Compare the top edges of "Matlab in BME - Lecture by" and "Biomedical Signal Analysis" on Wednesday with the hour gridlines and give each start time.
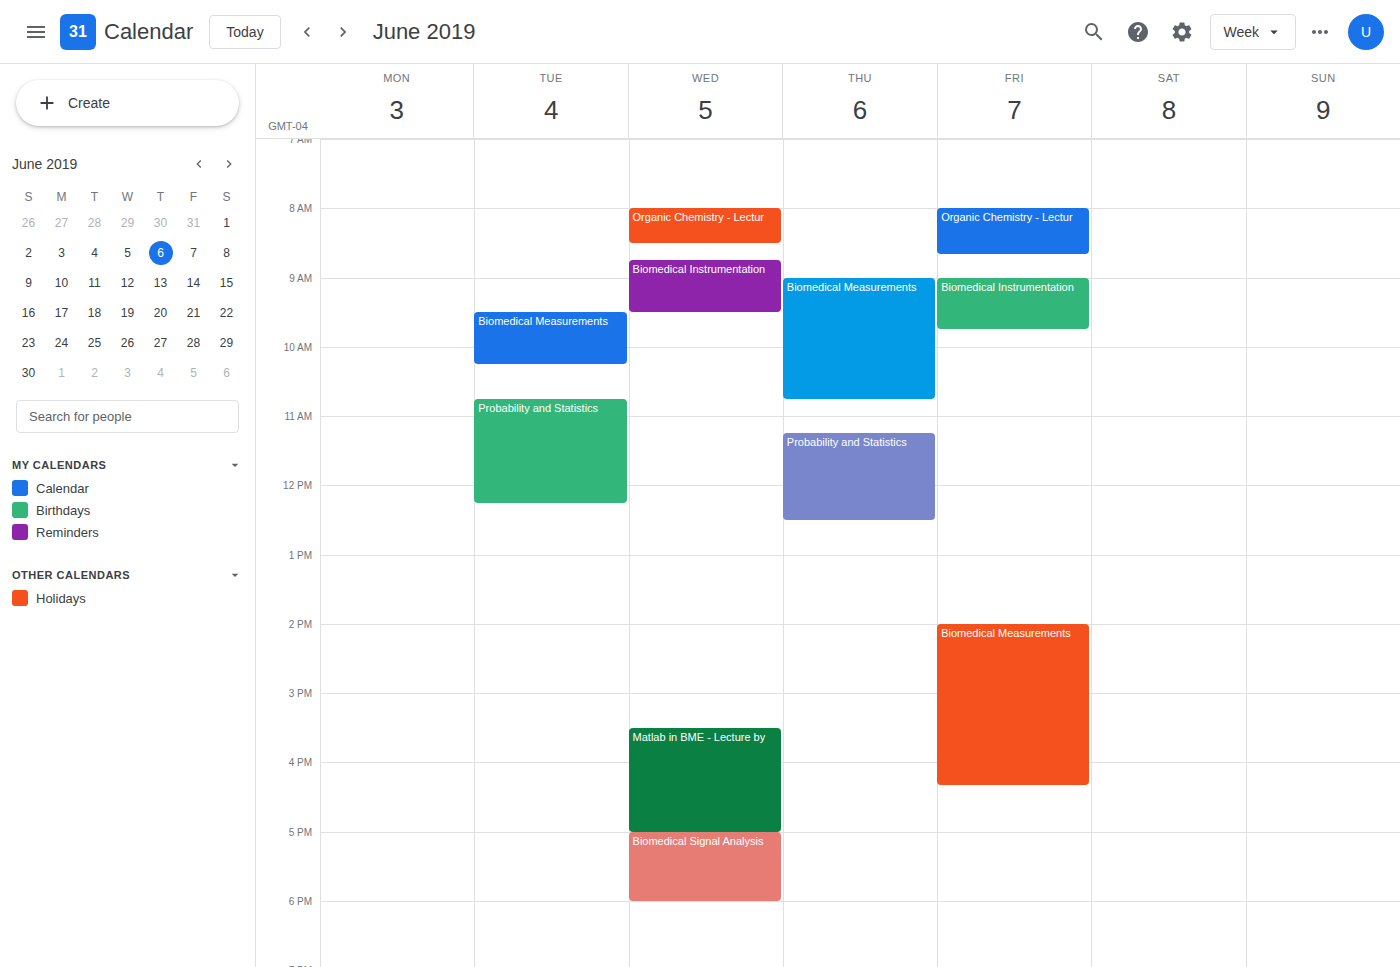
"Matlab in BME - Lecture by": 3:30 PM, halfway between the 3 PM and 4 PM lines. "Biomedical Signal Analysis": 5:00 PM, exactly on the 5 PM line.